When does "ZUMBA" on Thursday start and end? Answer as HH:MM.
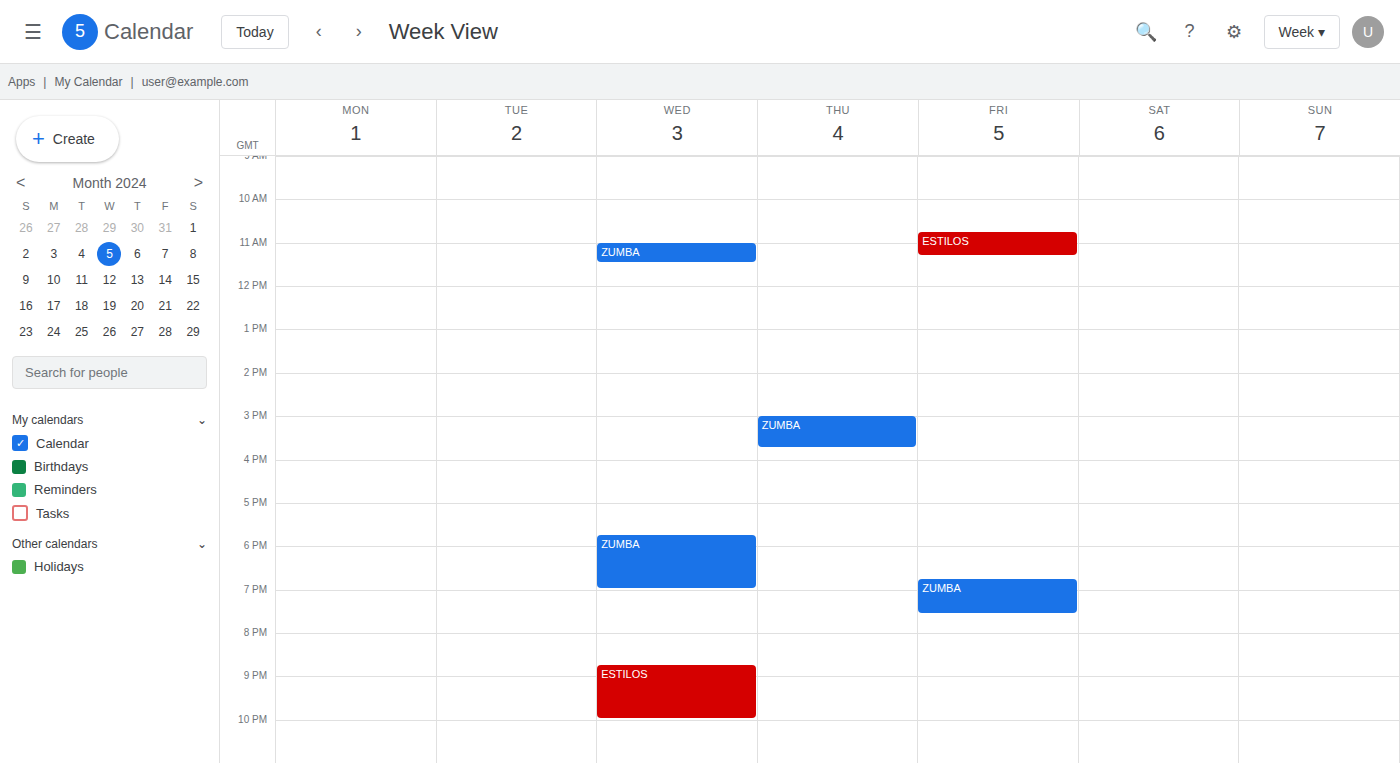
15:00 to 15:45